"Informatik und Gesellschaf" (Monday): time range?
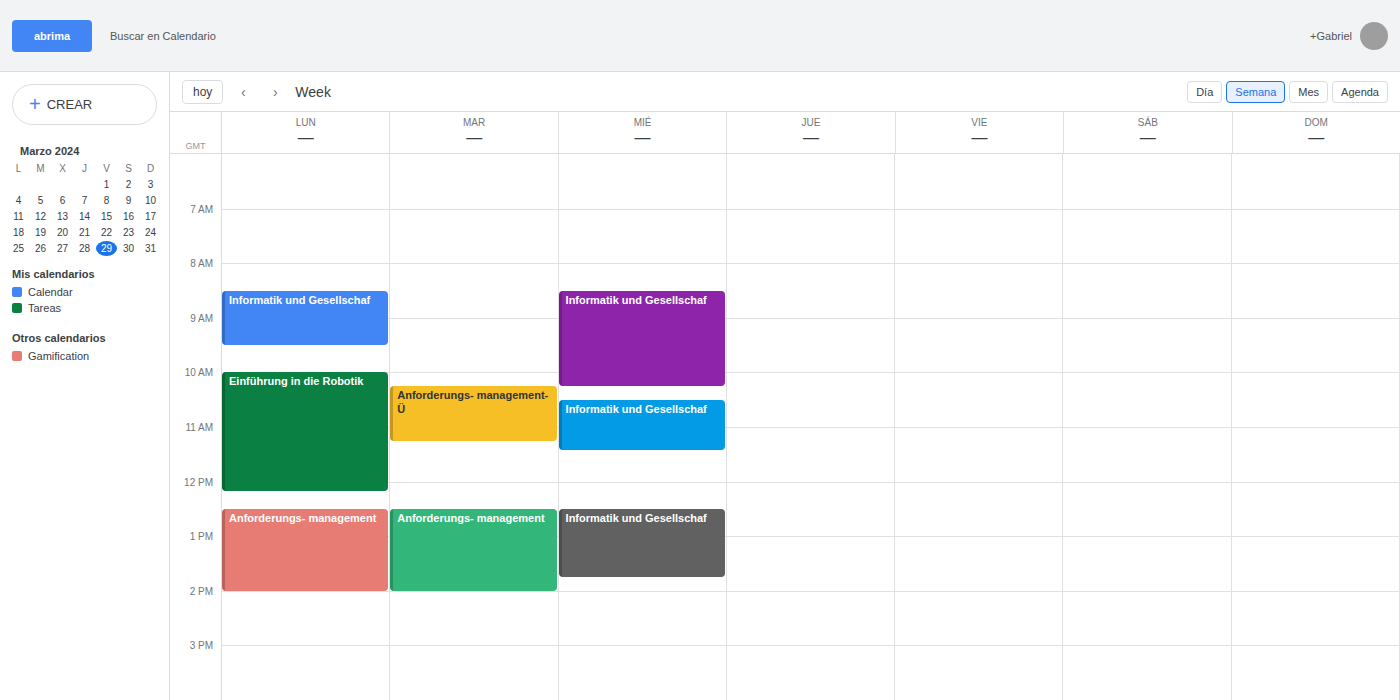
8:30 AM to 9:30 AM